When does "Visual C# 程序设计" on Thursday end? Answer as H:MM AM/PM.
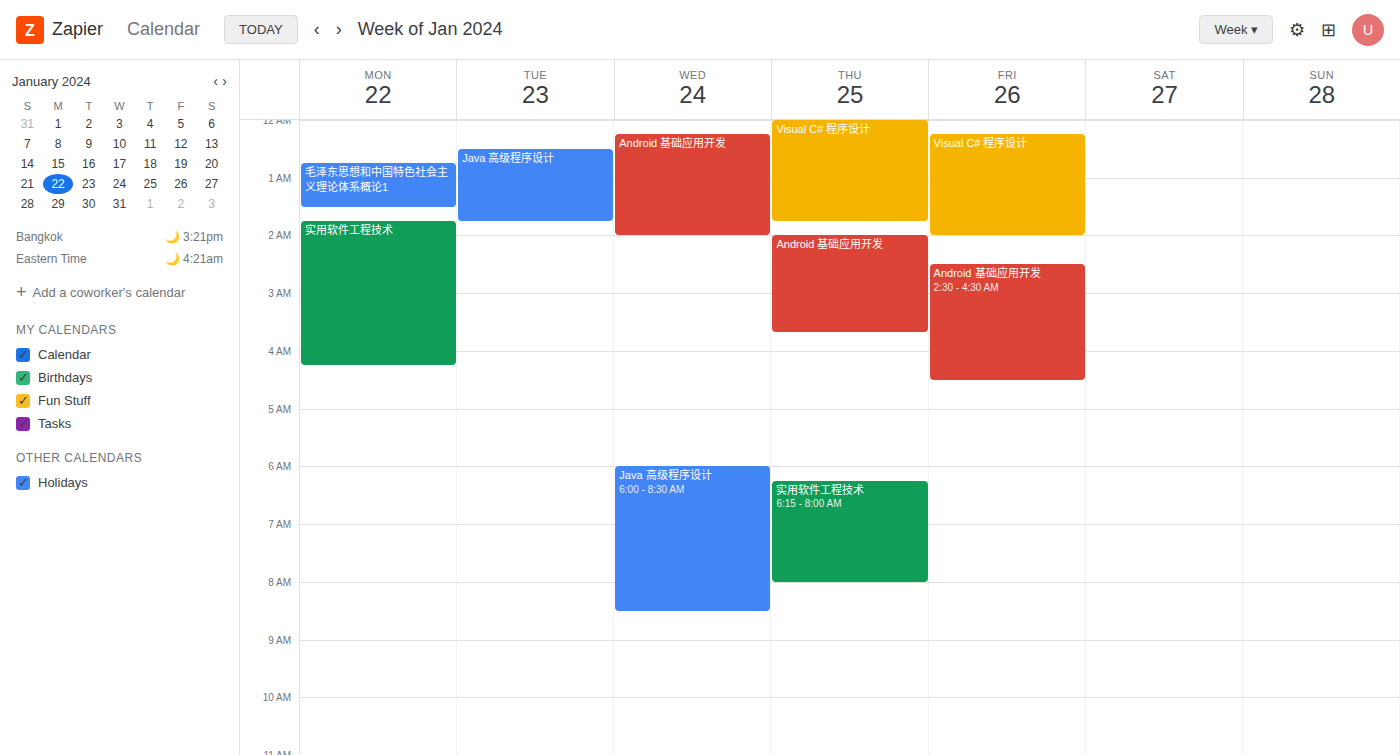
1:45 AM